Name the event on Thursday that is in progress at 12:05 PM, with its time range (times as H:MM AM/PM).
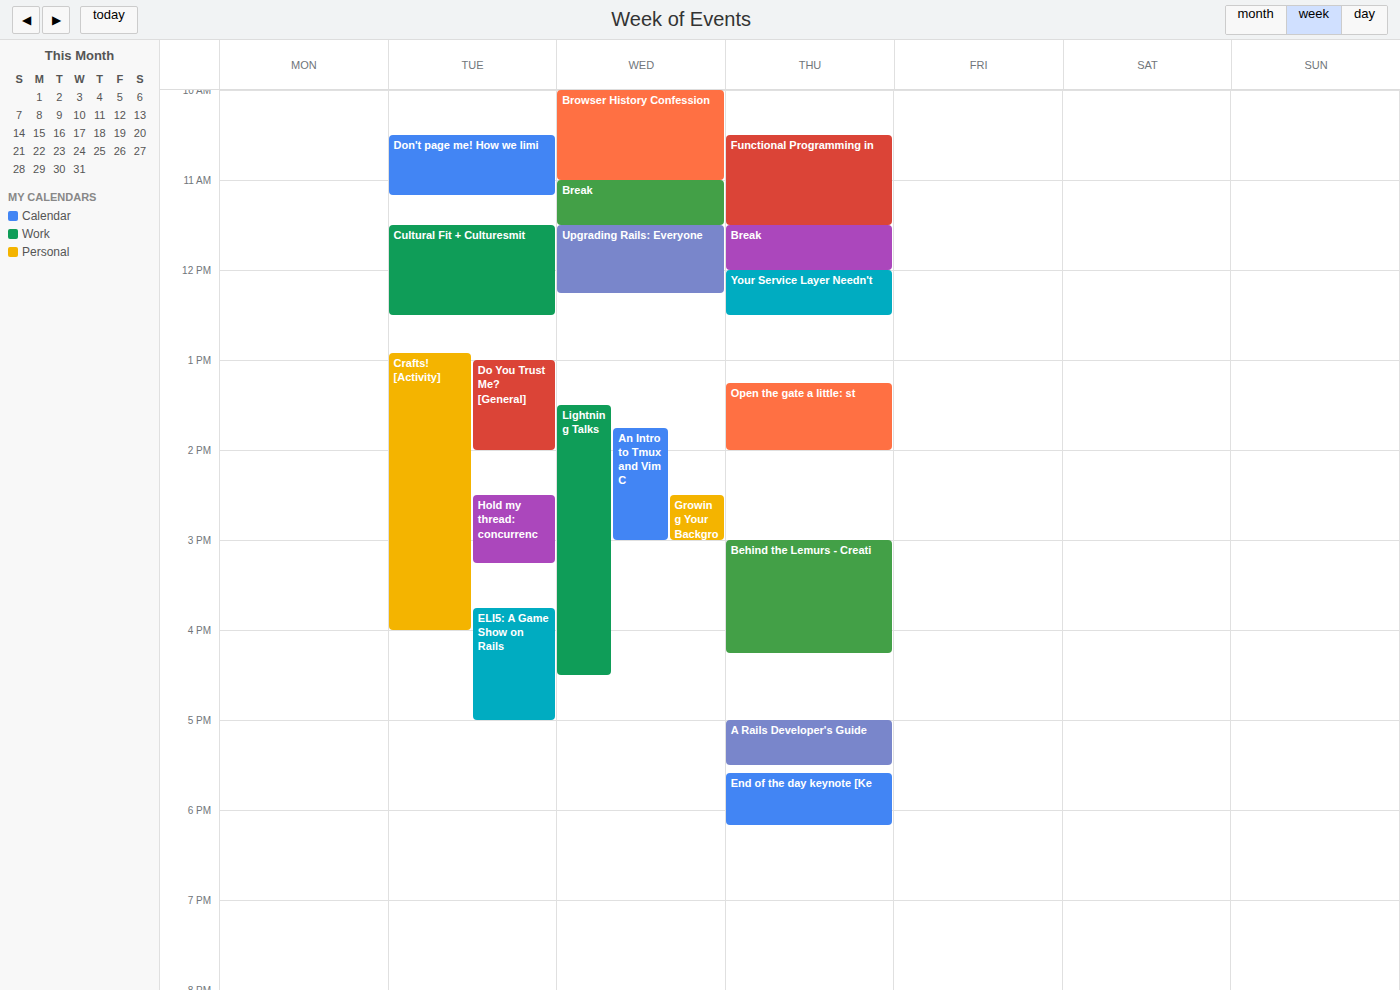
"Your Service Layer Needn't", 12:00 PM to 12:30 PM